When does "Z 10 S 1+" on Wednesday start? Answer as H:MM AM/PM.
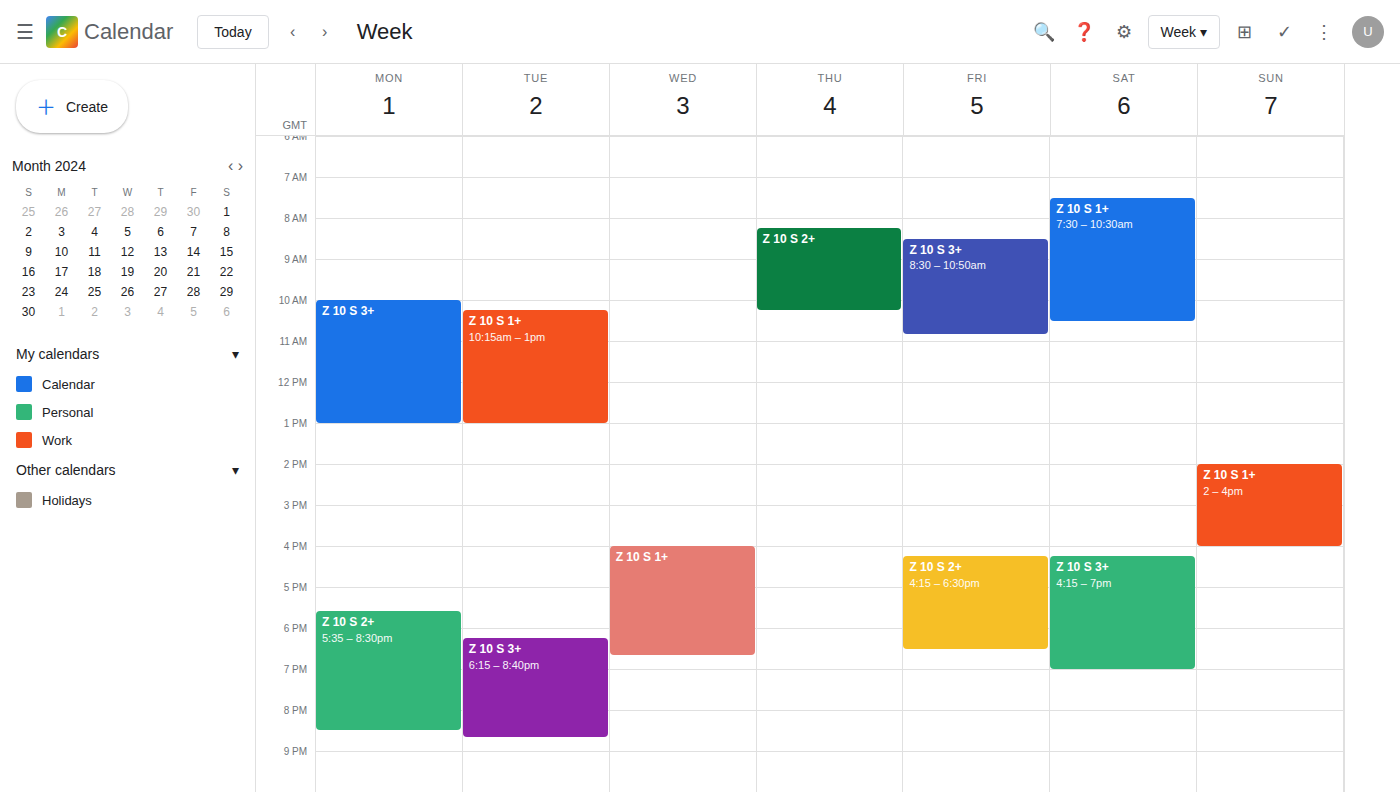
4:00 PM